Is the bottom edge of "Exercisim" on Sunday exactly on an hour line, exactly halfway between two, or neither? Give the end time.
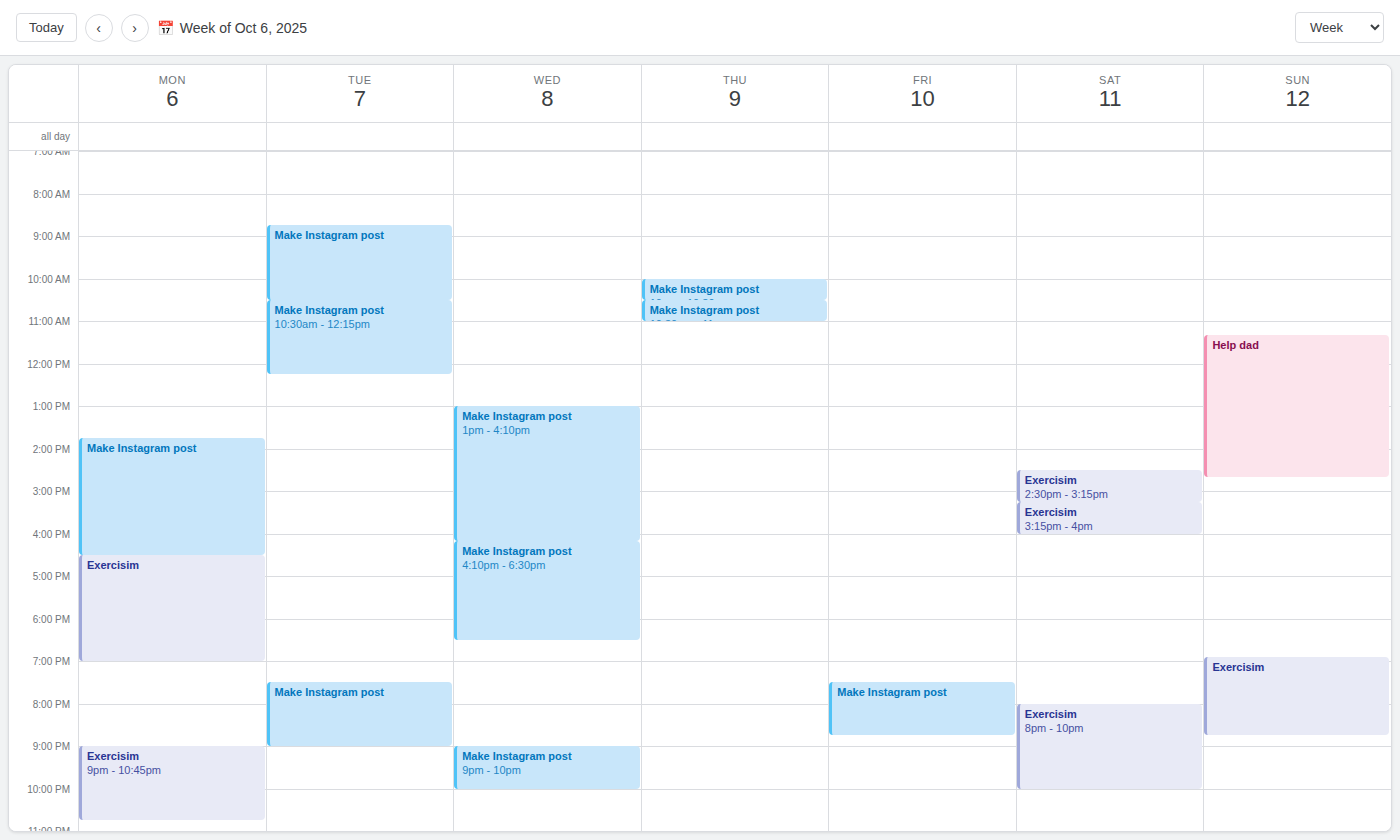
20:45 -- neither: three quarters of the way from the 20:00 line to the 21:00 line.